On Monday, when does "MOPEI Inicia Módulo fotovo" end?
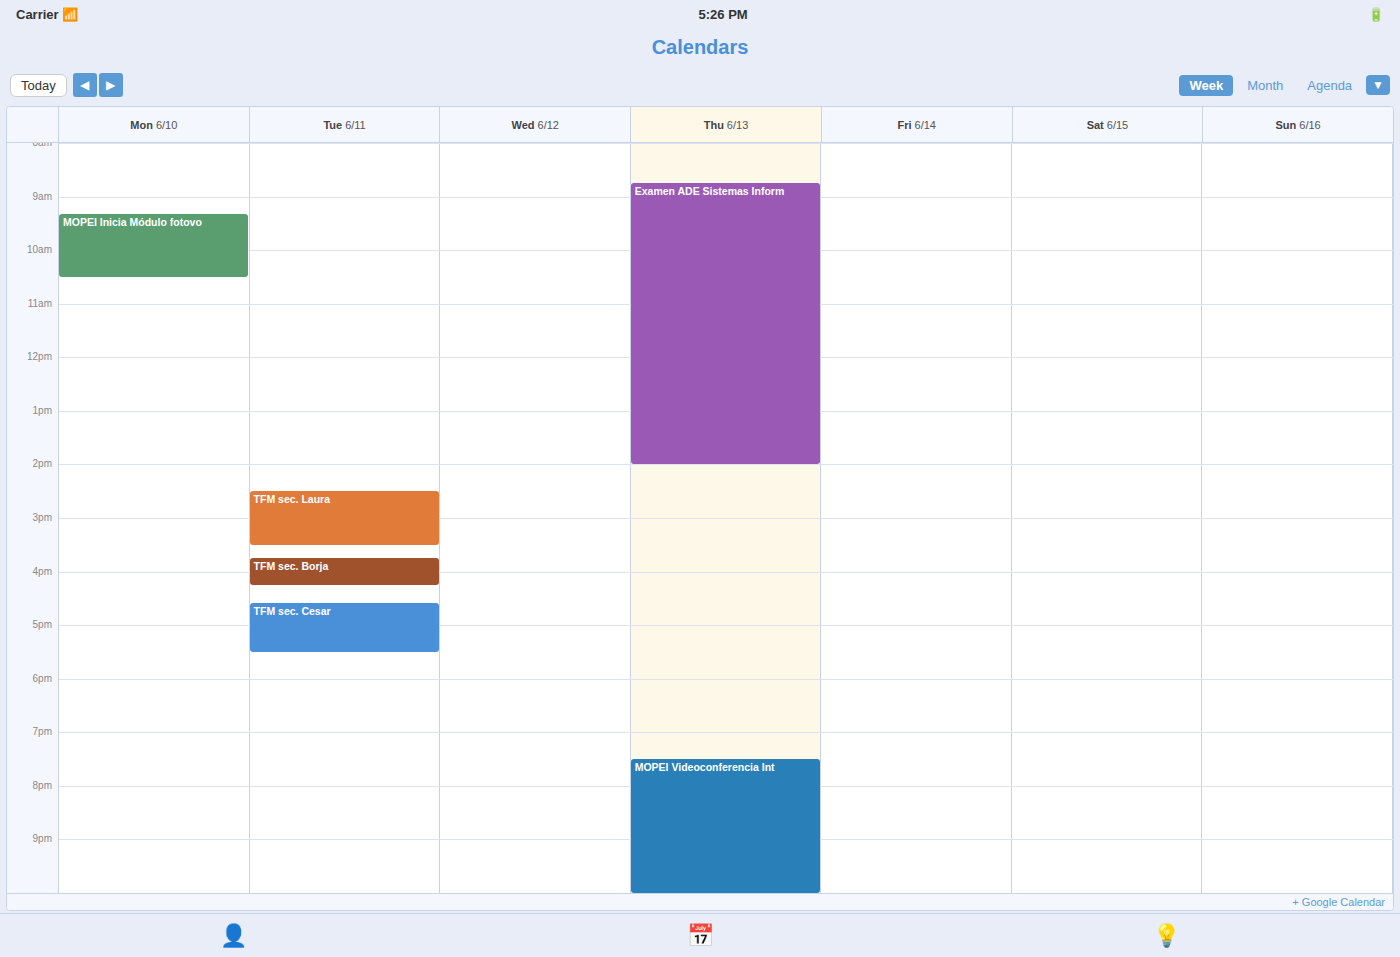
10:30 AM